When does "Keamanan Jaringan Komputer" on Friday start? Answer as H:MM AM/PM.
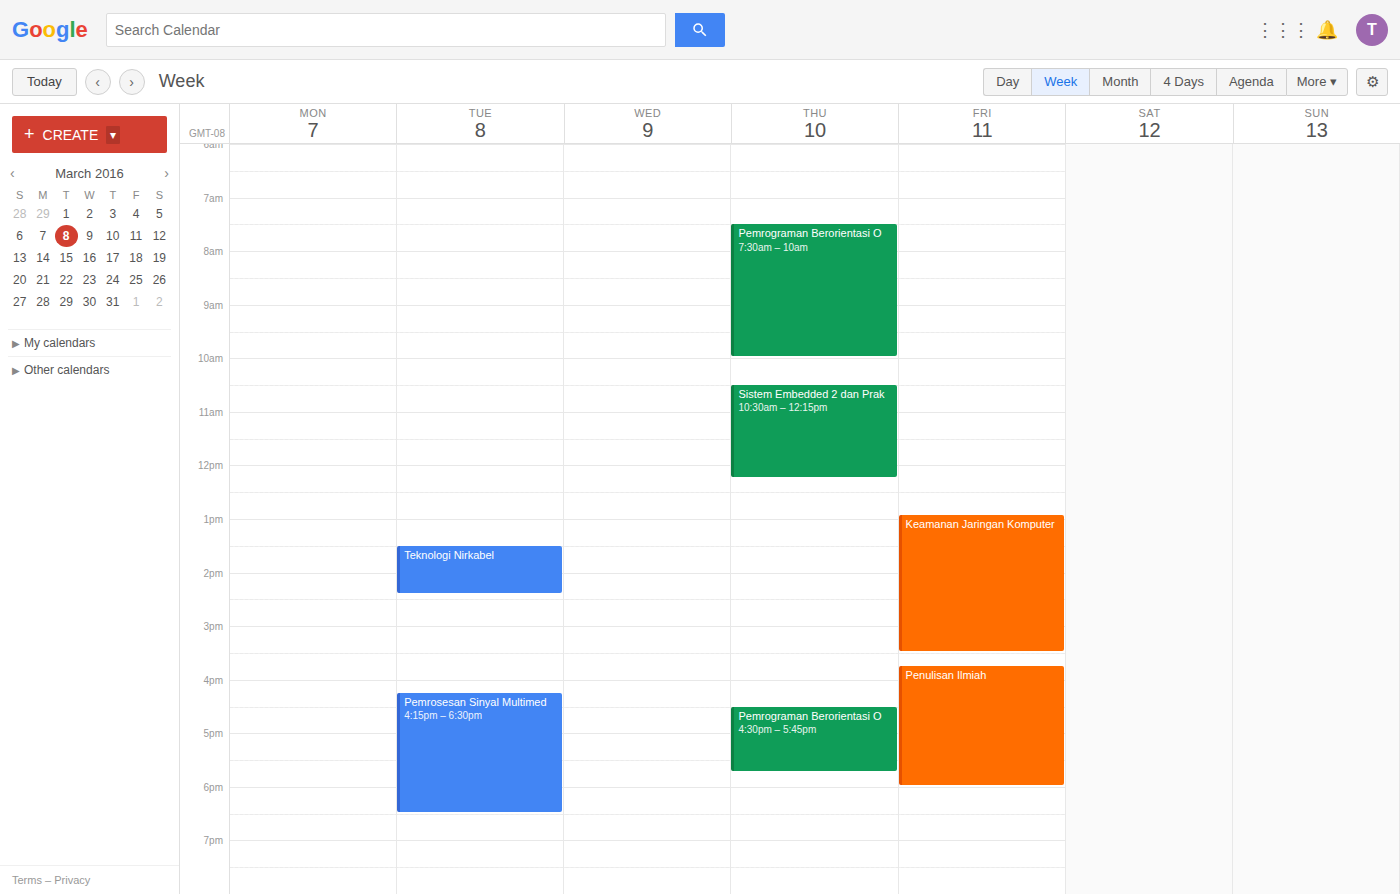
12:55 PM